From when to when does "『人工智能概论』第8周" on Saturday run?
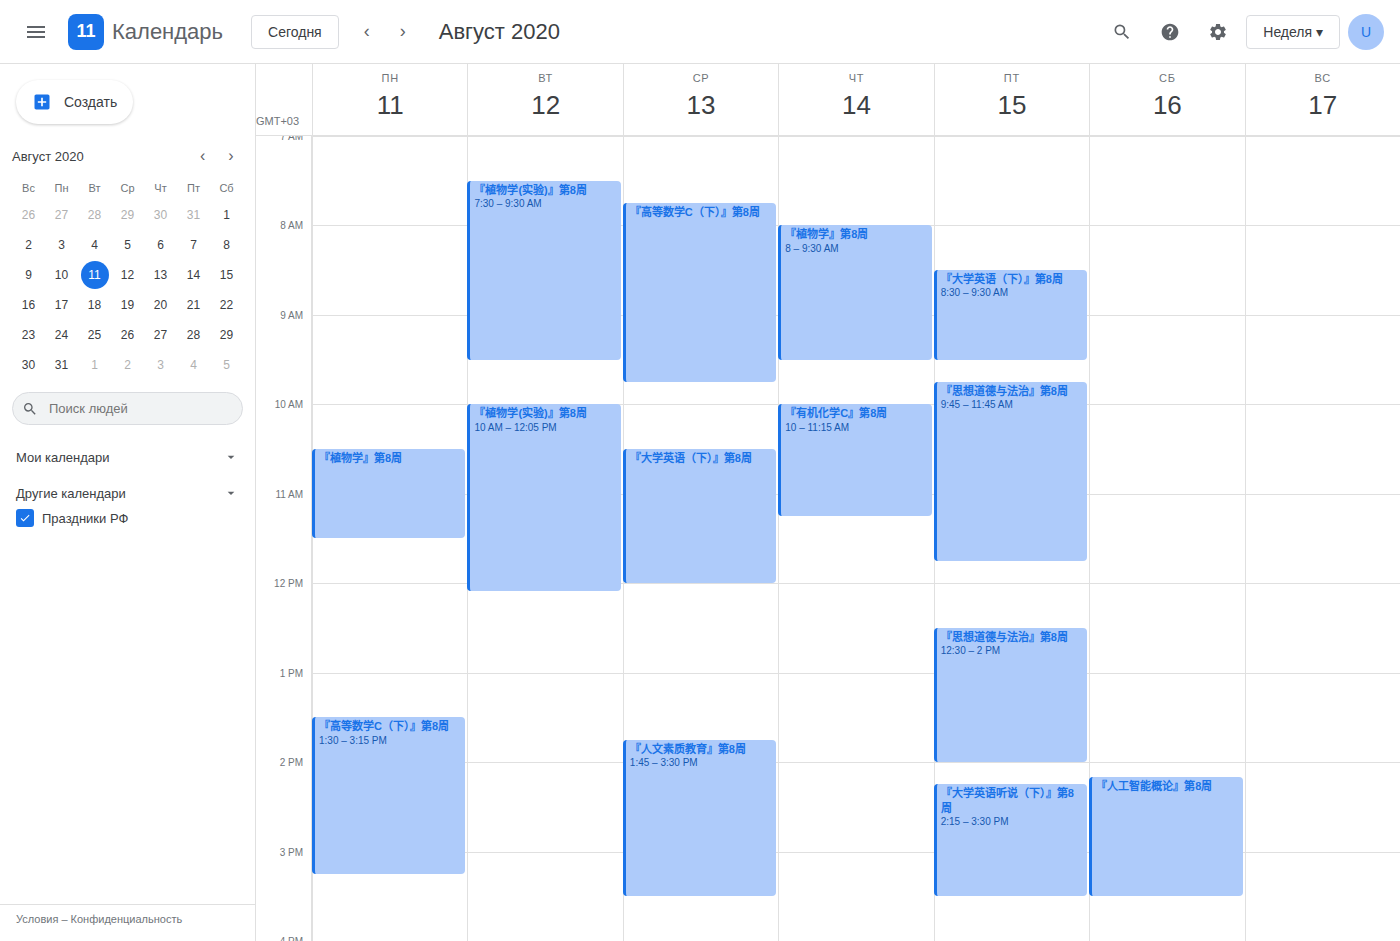
2:10 PM to 3:30 PM